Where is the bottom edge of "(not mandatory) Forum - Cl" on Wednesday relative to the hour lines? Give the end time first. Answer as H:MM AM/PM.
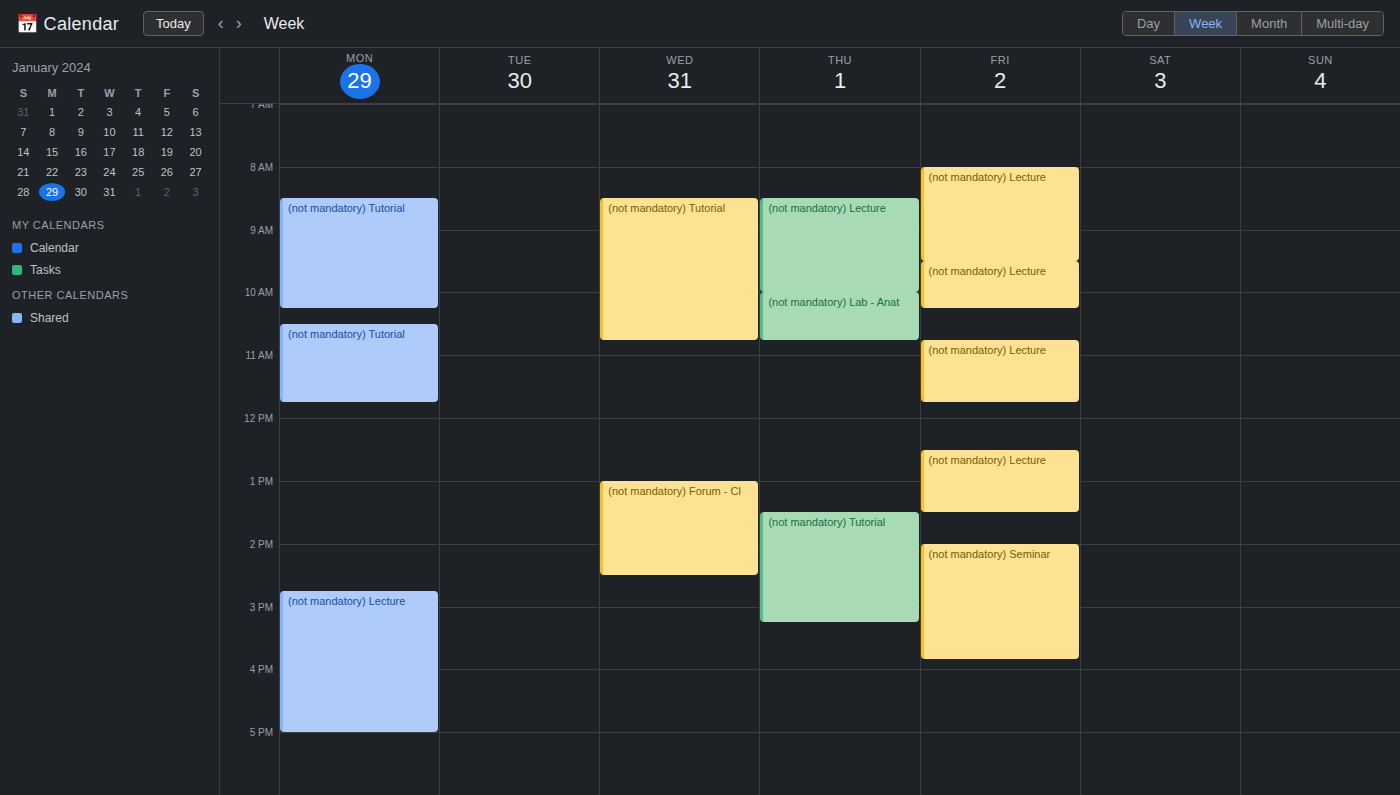
2:30 PM -- halfway between the 2 PM and 3 PM lines.